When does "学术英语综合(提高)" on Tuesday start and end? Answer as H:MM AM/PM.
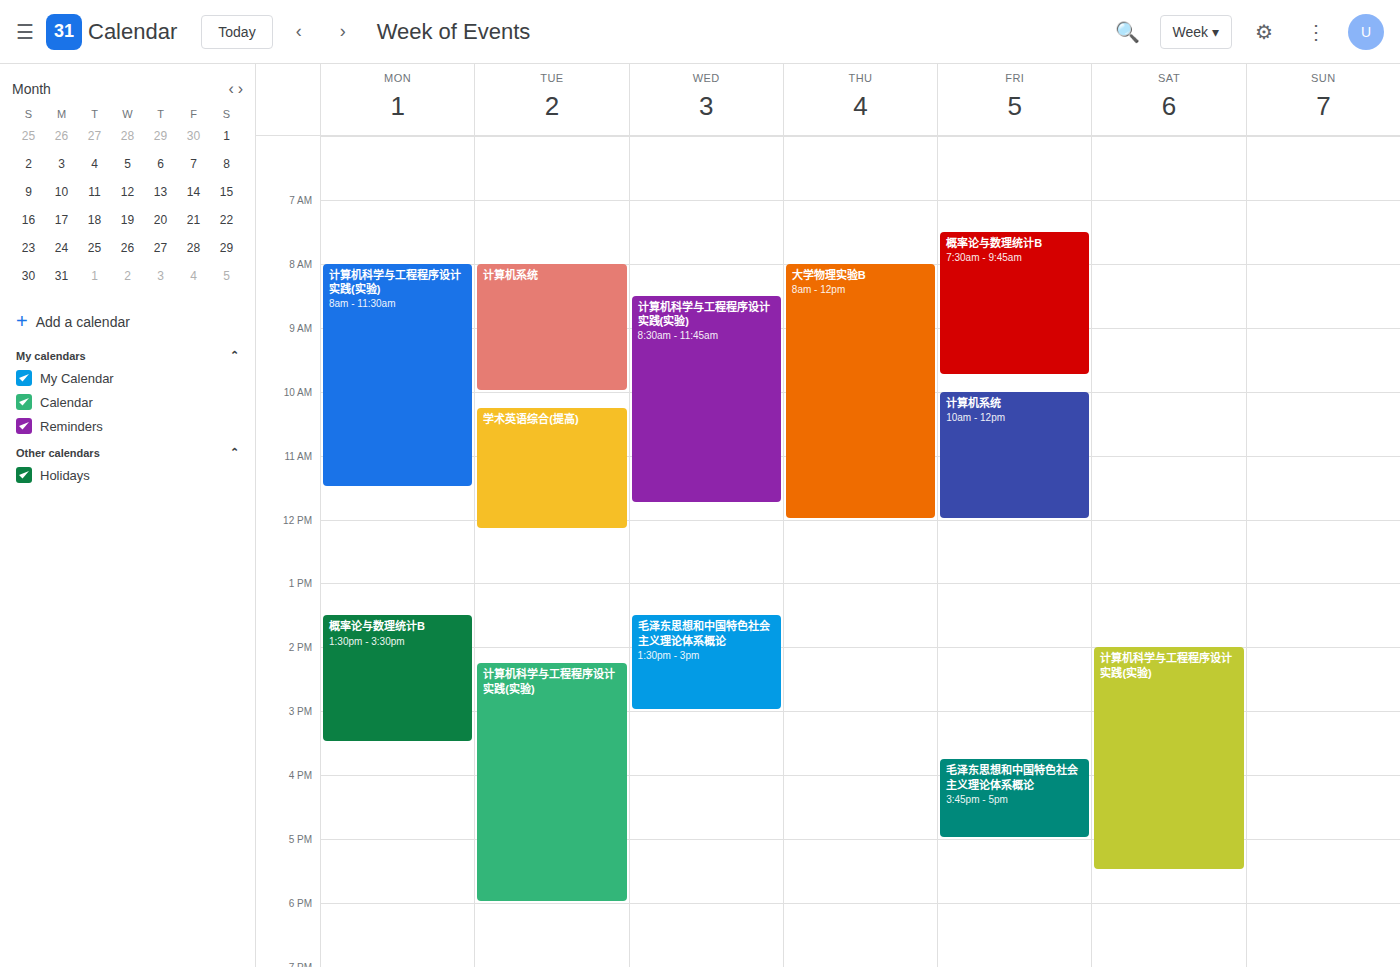
10:15 AM to 12:10 PM